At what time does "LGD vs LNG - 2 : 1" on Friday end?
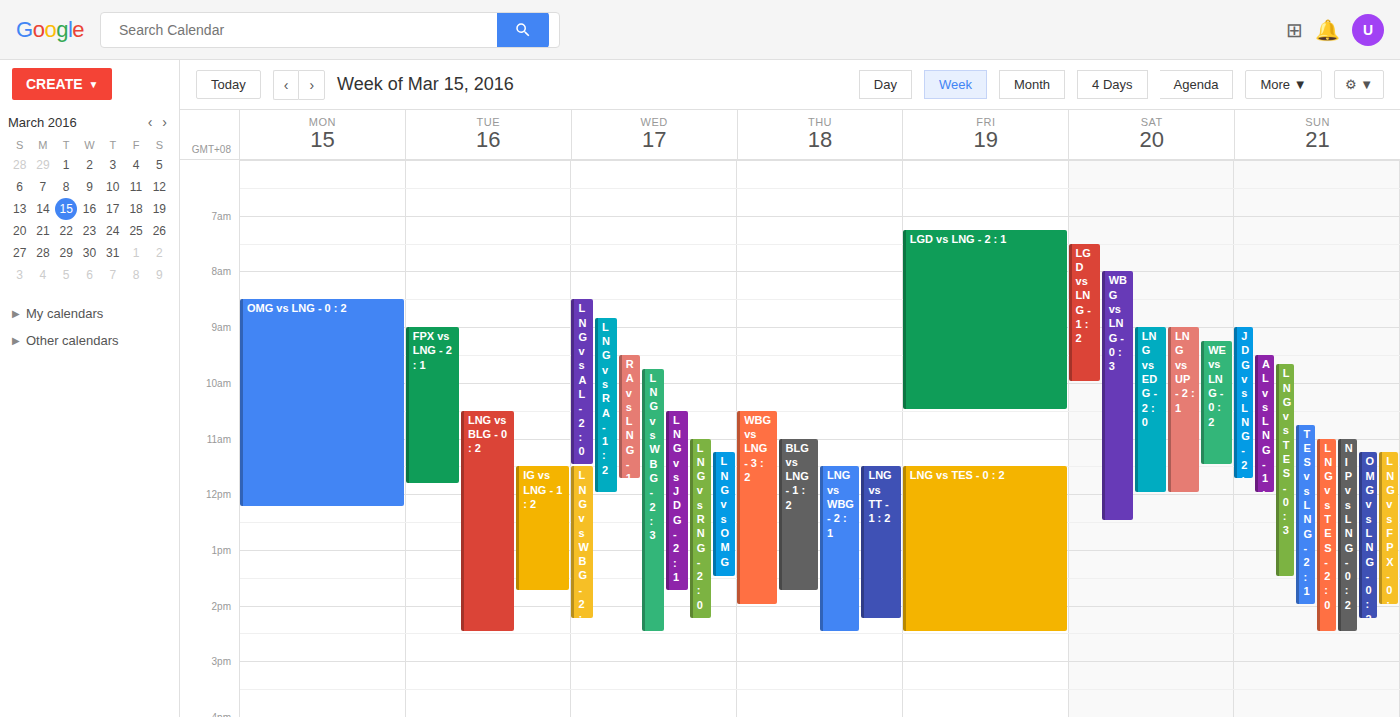
10:30 AM